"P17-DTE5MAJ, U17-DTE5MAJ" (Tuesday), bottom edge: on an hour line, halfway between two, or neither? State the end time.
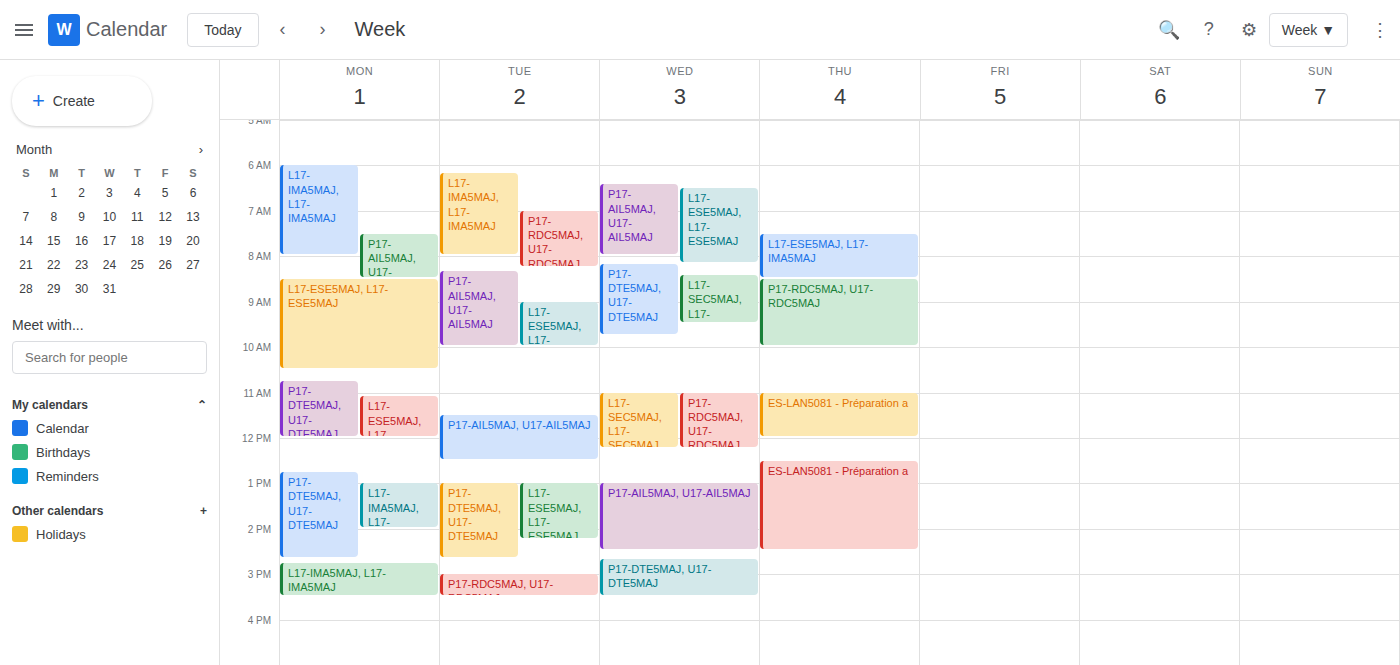
2:40 PM -- neither: 40 minutes below the 2 PM line and 20 minutes above the 3 PM line.